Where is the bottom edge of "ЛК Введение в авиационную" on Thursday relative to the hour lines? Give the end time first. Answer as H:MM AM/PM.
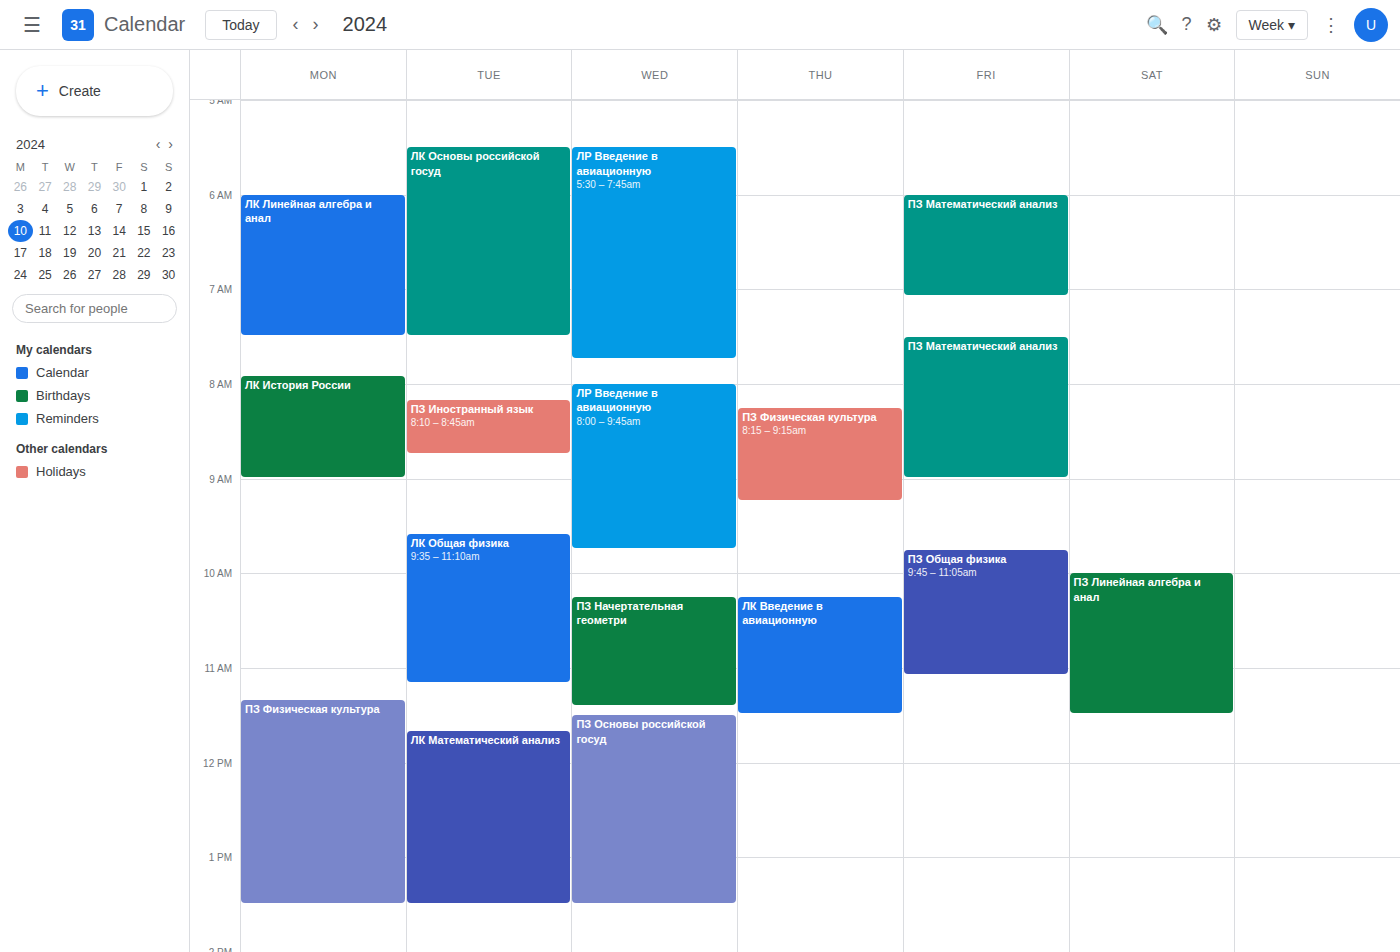
11:30 AM -- halfway between the 11 AM and 12 PM lines.